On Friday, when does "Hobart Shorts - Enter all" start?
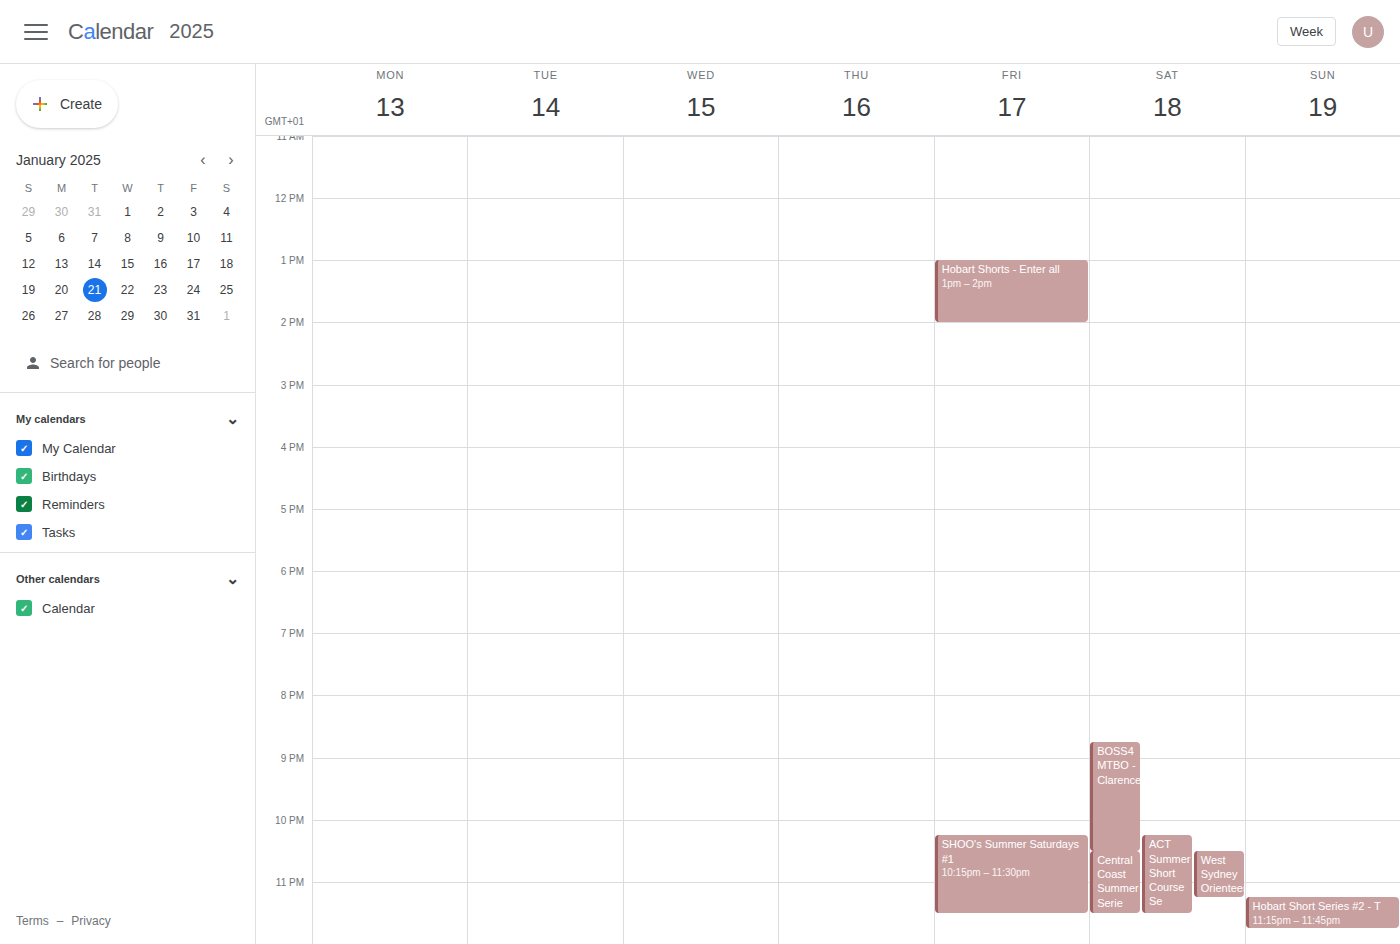
1:00 PM